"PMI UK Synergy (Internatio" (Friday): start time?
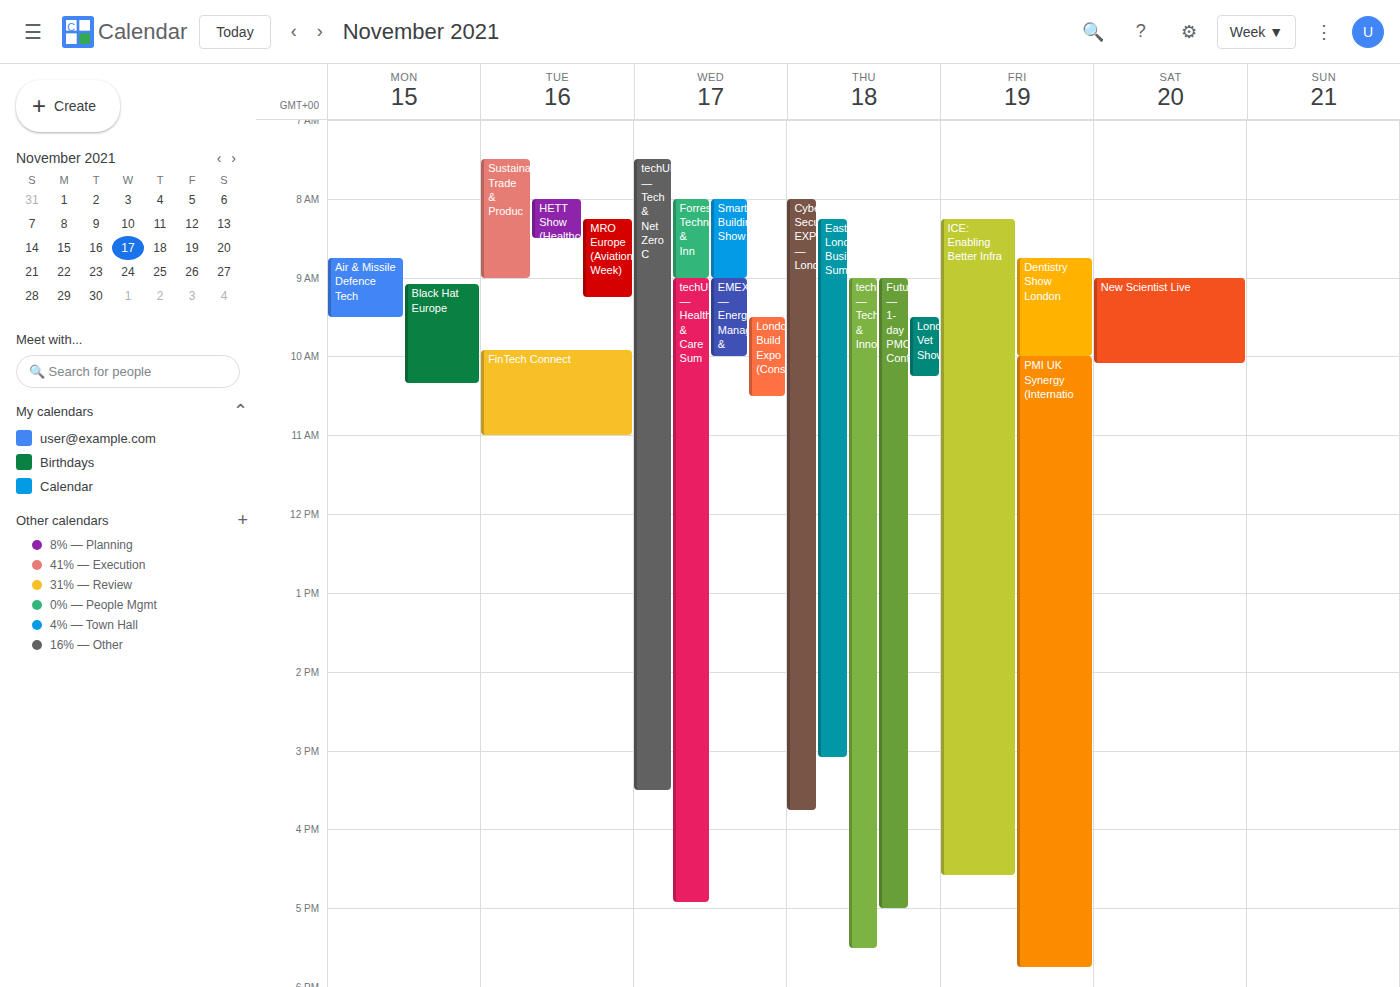
10:00 AM